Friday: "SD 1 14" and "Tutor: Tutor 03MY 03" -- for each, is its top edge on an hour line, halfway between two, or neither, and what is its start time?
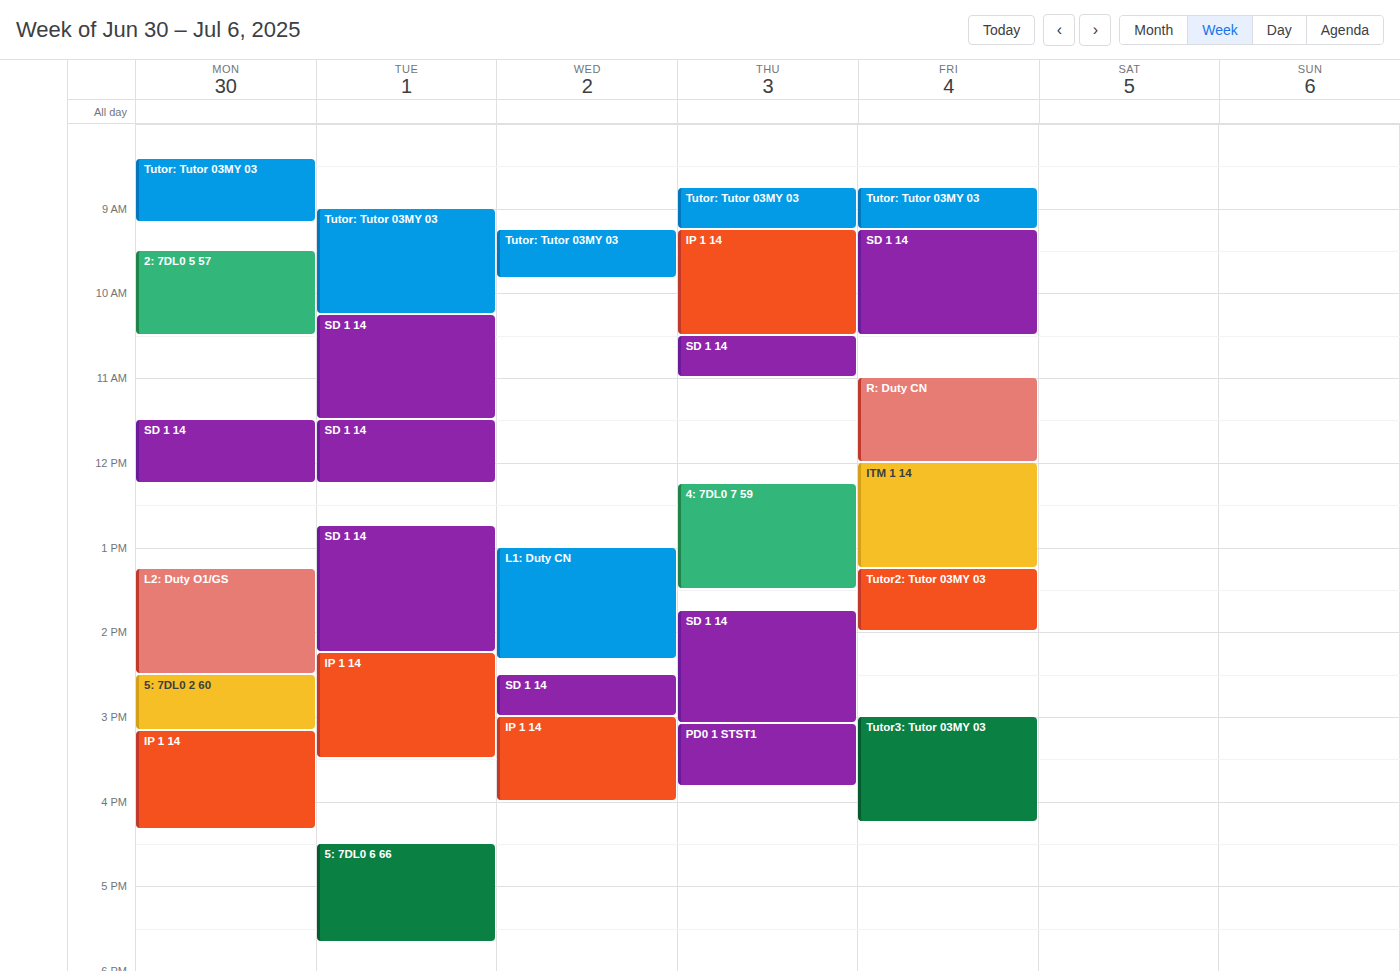
"SD 1 14": 9:15 AM, neither: a quarter of the way from the 9 AM line to the 10 AM line. "Tutor: Tutor 03MY 03": 8:45 AM, neither: three quarters of the way from the 8 AM line to the 9 AM line.